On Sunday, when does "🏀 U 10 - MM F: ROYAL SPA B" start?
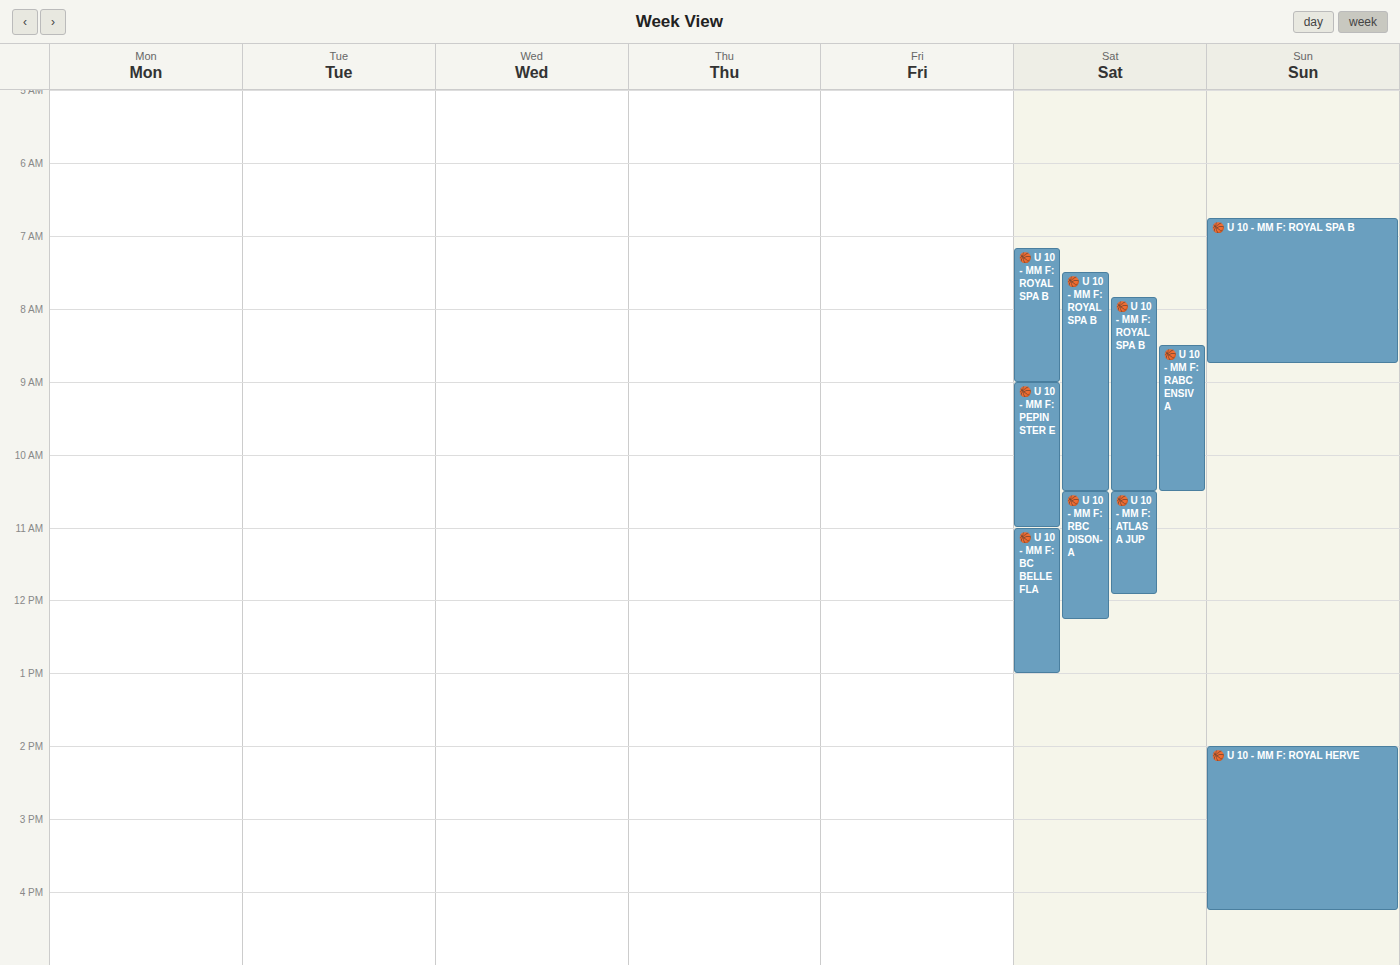
6:45 AM